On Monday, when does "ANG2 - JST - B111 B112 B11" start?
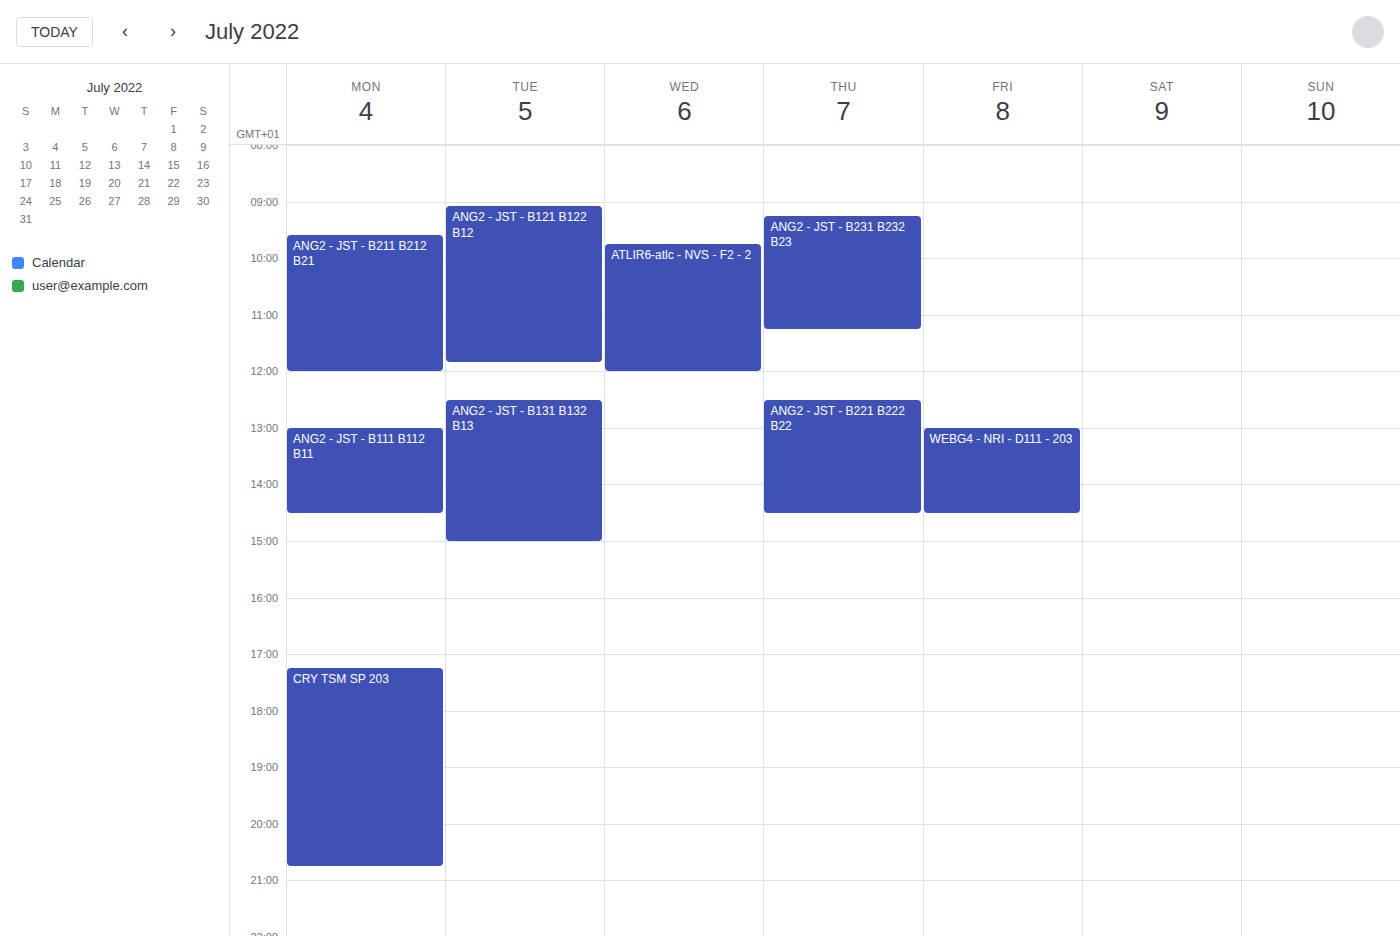
1:00 PM